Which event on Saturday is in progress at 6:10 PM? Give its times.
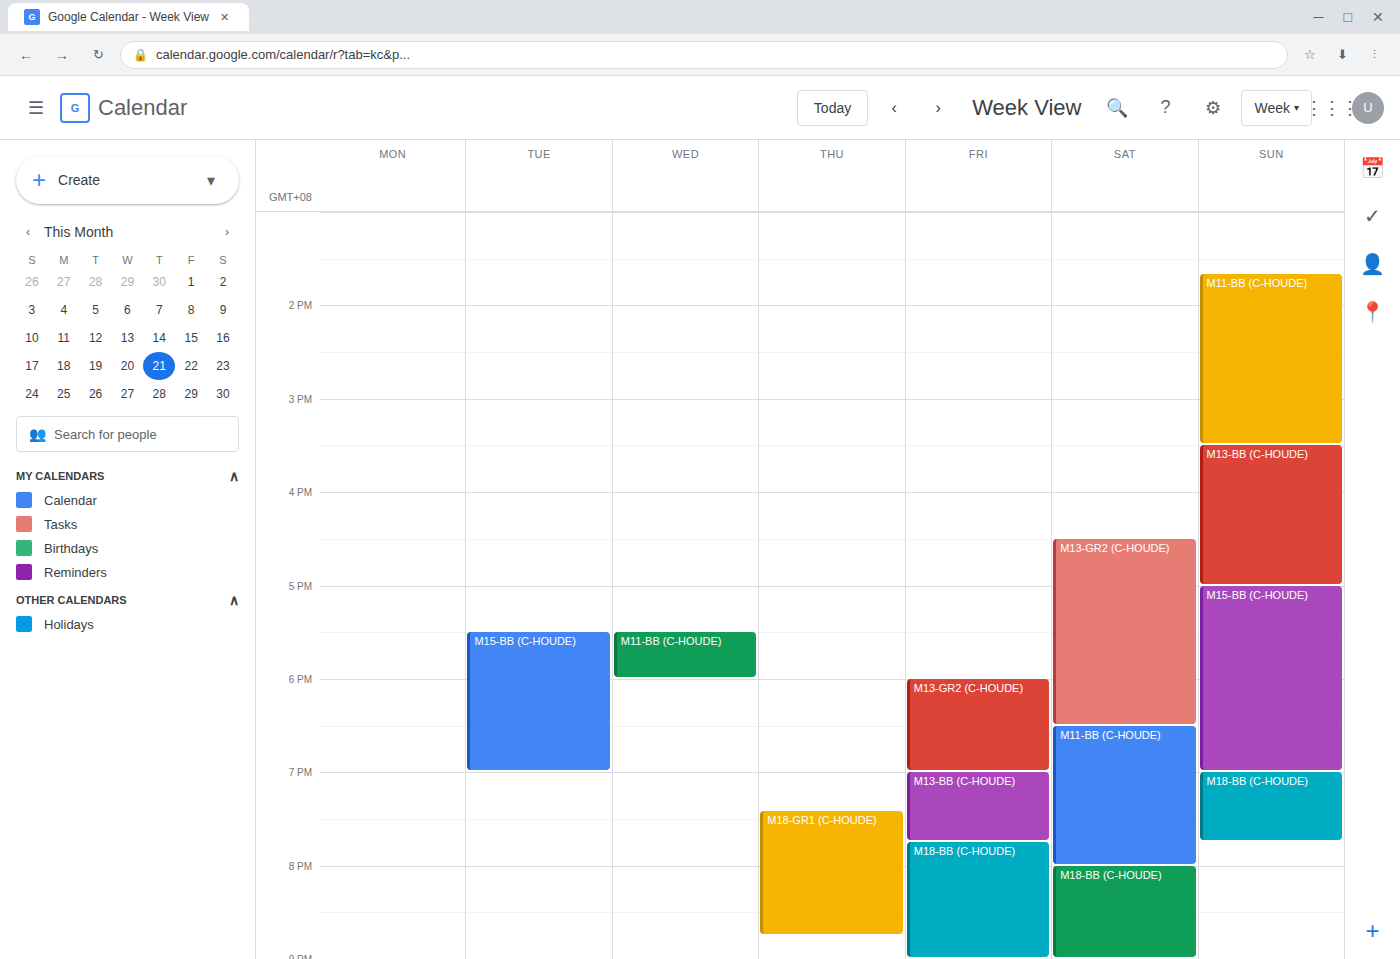
"M13-GR2 (C-HOUDE)", 4:30 PM to 6:30 PM